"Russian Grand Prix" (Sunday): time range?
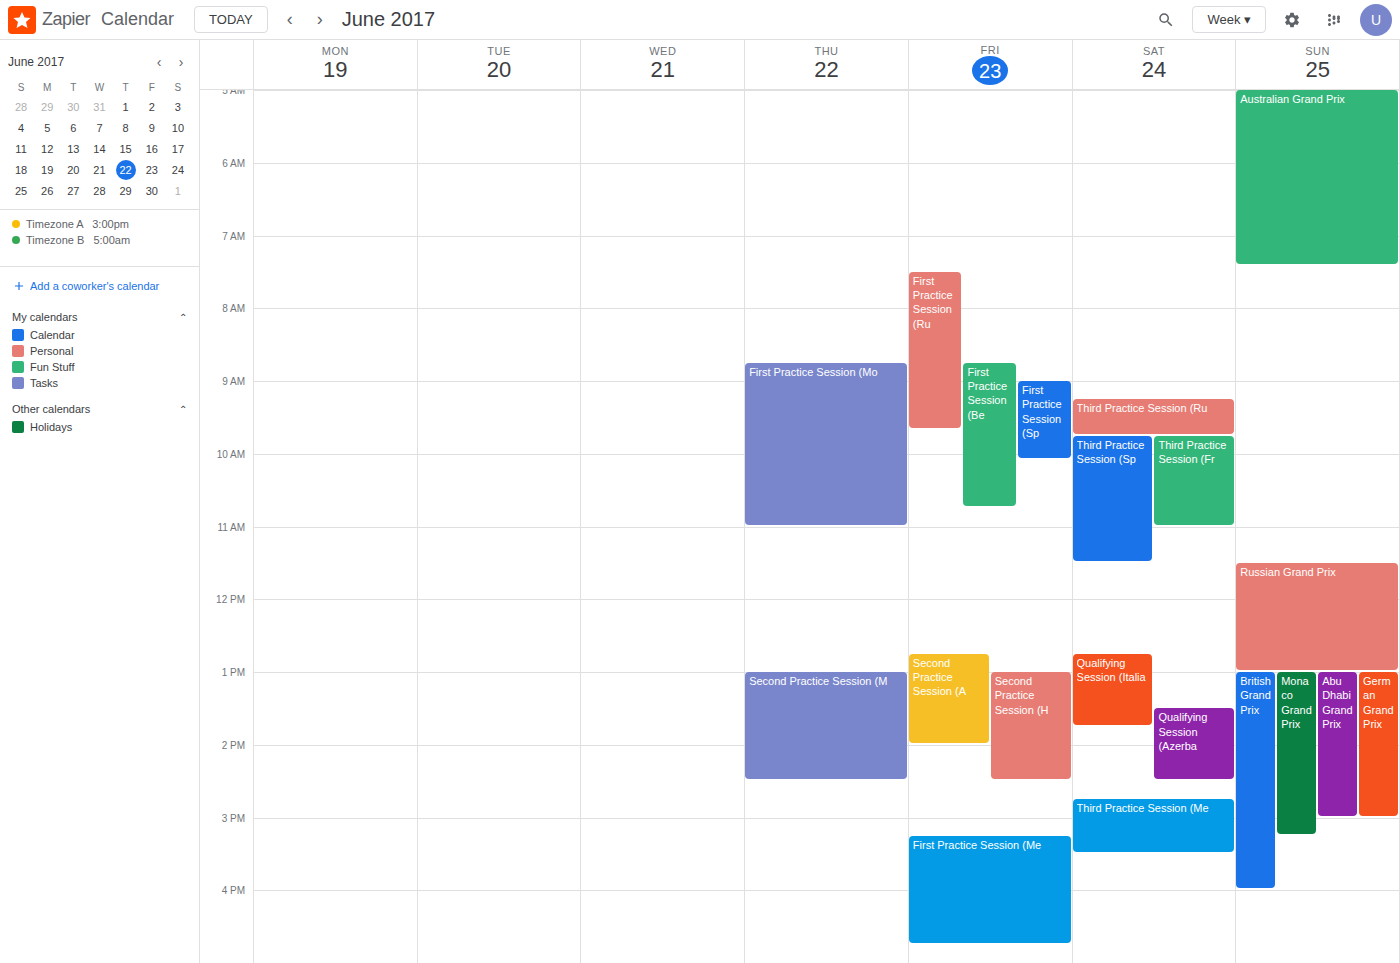
11:30 AM to 1:00 PM